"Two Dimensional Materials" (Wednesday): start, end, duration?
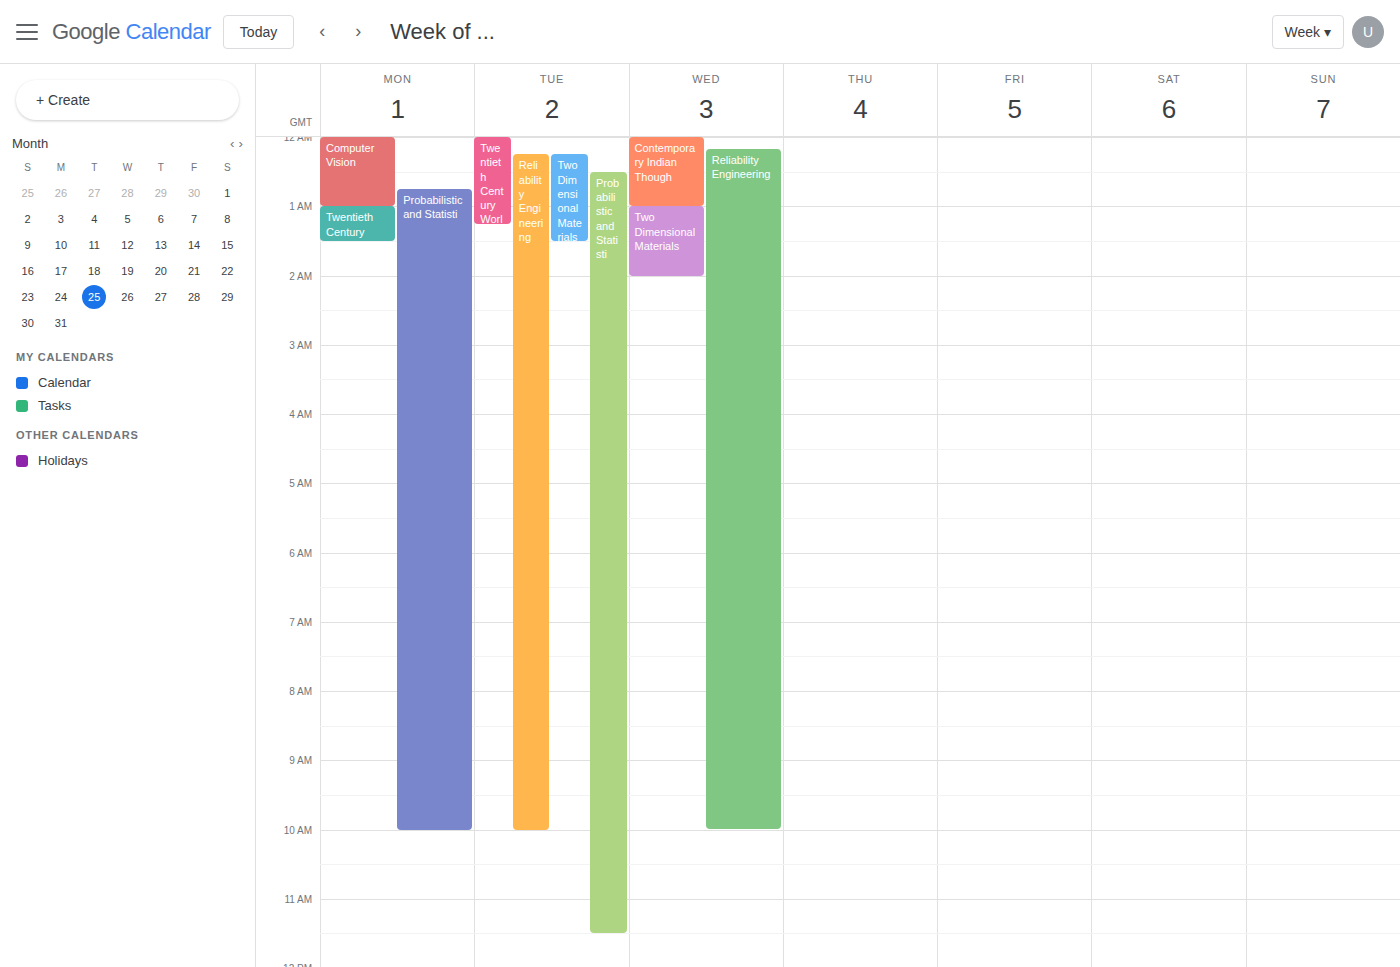
1:00 AM to 2:00 AM, 1 hour